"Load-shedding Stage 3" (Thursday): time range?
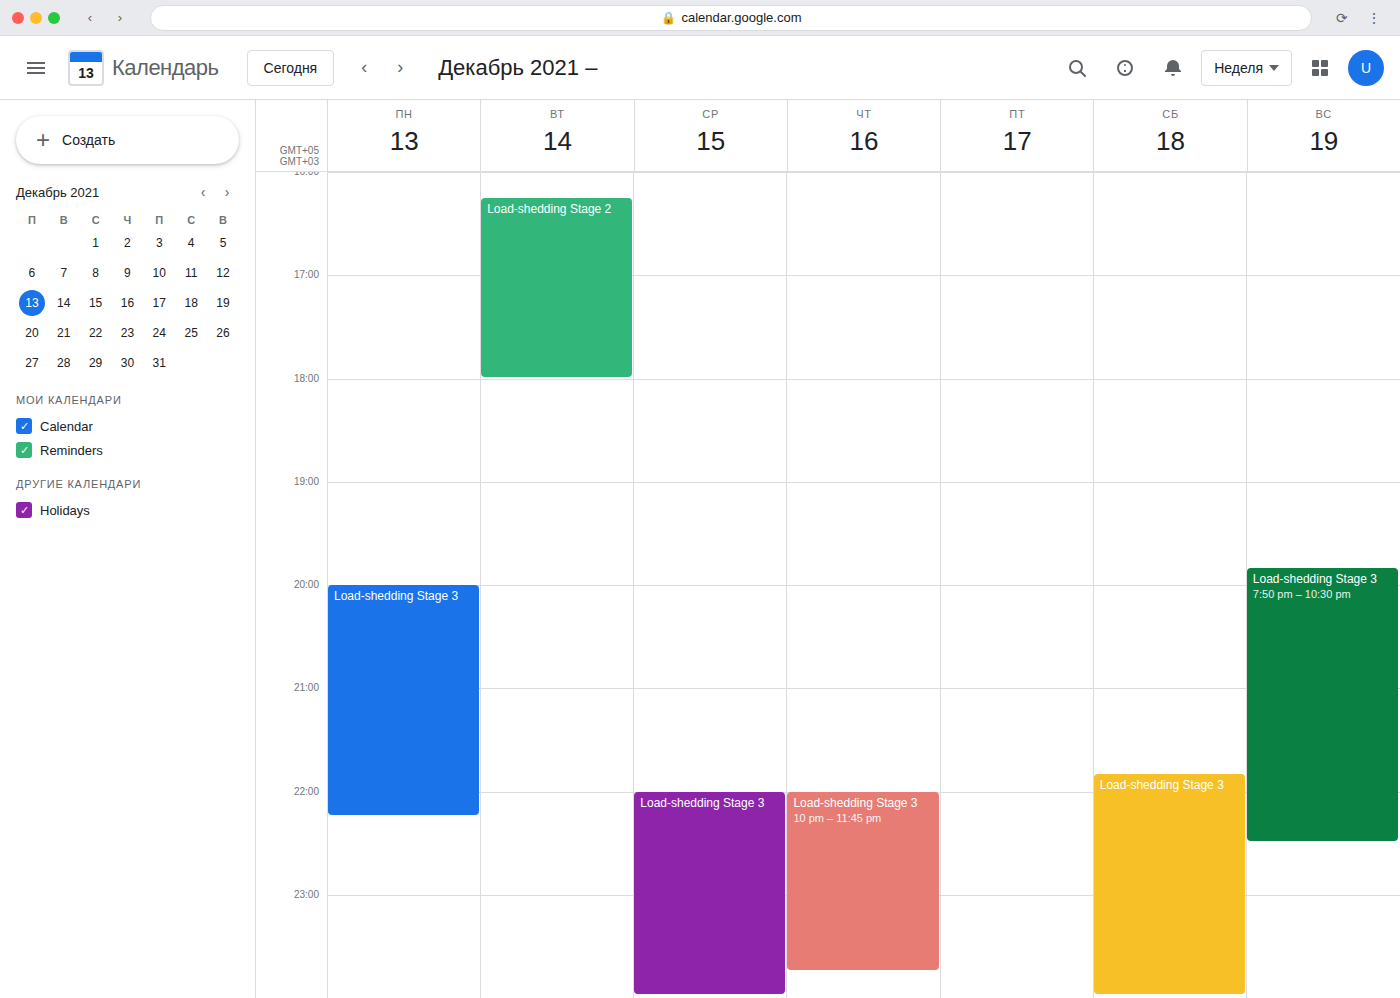
10:00 PM to 11:45 PM